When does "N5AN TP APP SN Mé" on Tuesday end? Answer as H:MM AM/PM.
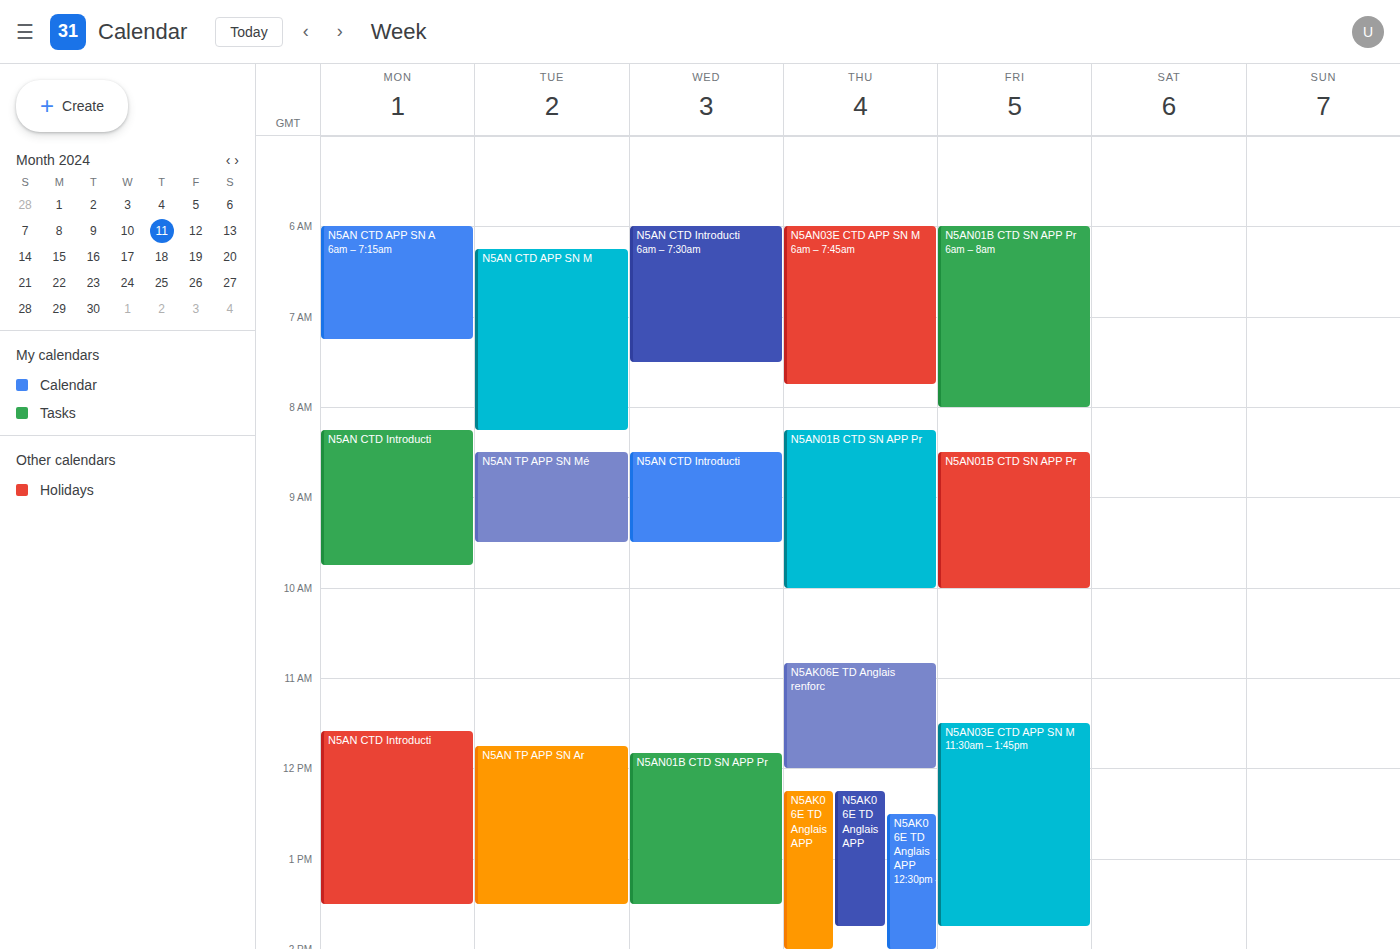
9:30 AM